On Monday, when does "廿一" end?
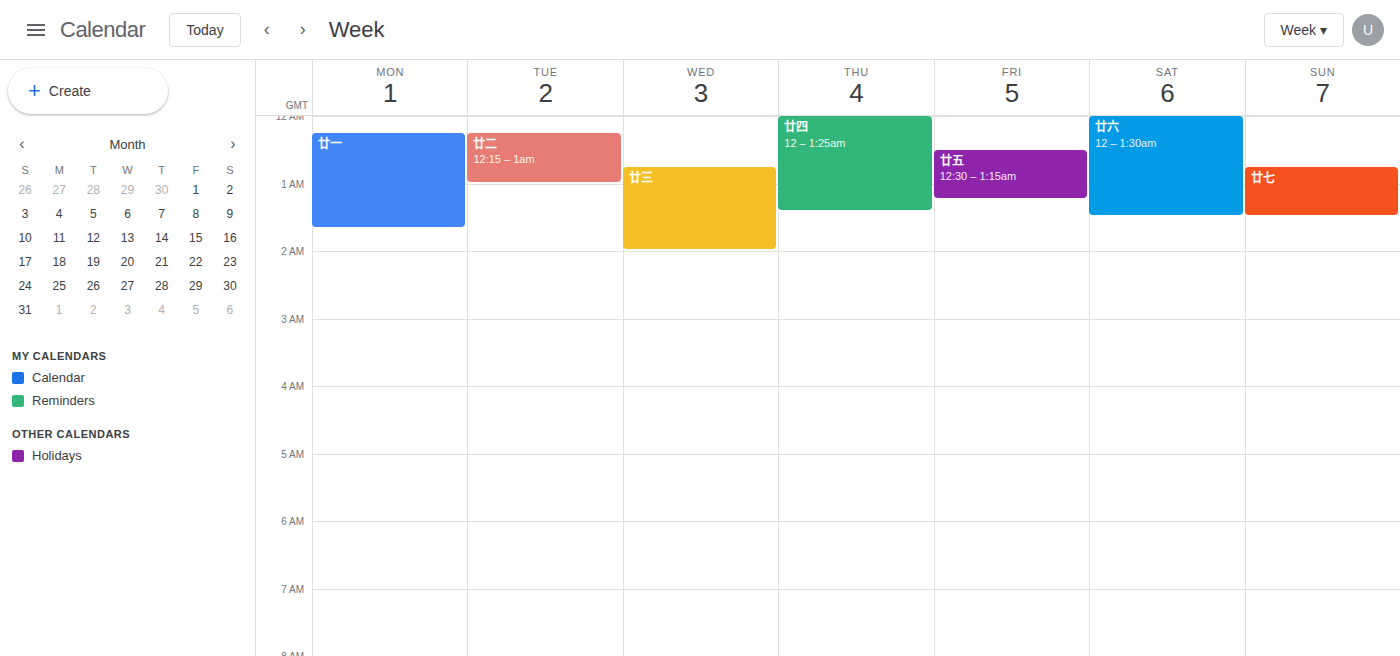
1:40 AM